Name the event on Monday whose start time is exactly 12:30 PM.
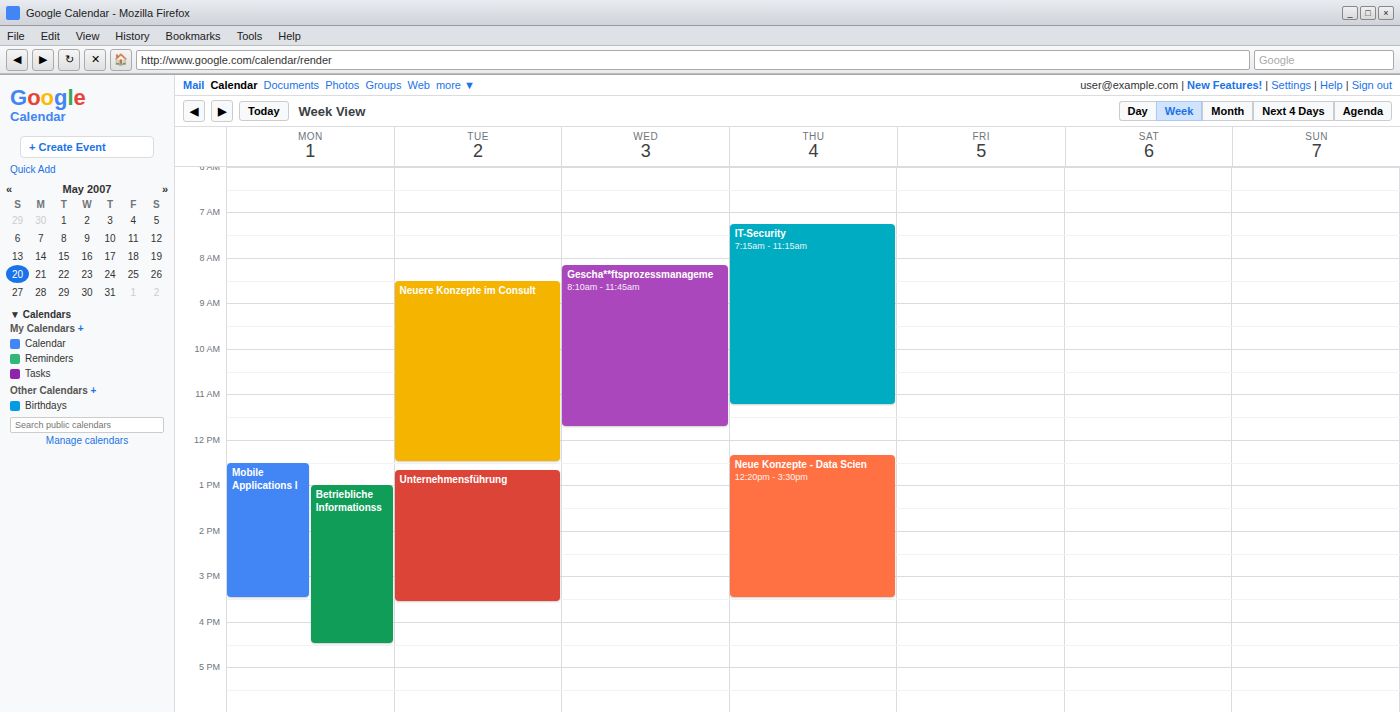
"Mobile Applications I"